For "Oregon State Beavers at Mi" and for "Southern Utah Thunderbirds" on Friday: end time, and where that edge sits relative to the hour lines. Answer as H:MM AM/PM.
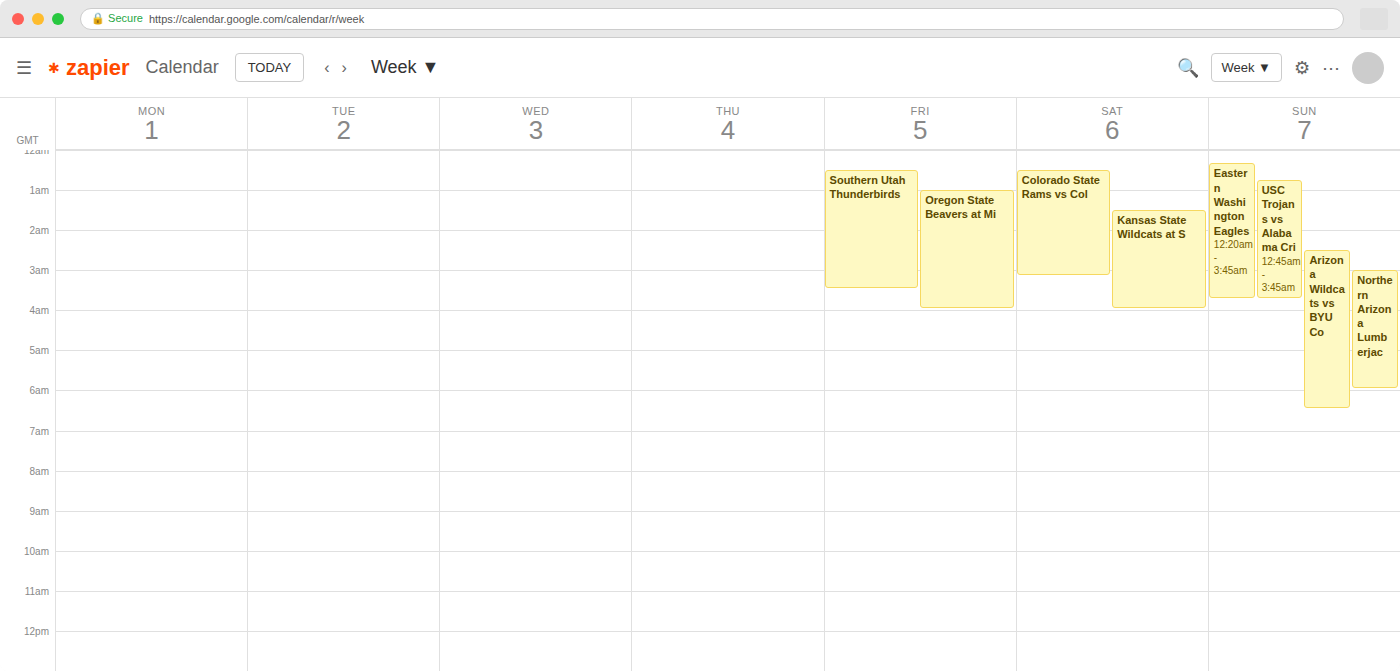
"Oregon State Beavers at Mi": 4:00 AM, exactly on the 4 AM line. "Southern Utah Thunderbirds": 3:30 AM, halfway between the 3 AM and 4 AM lines.